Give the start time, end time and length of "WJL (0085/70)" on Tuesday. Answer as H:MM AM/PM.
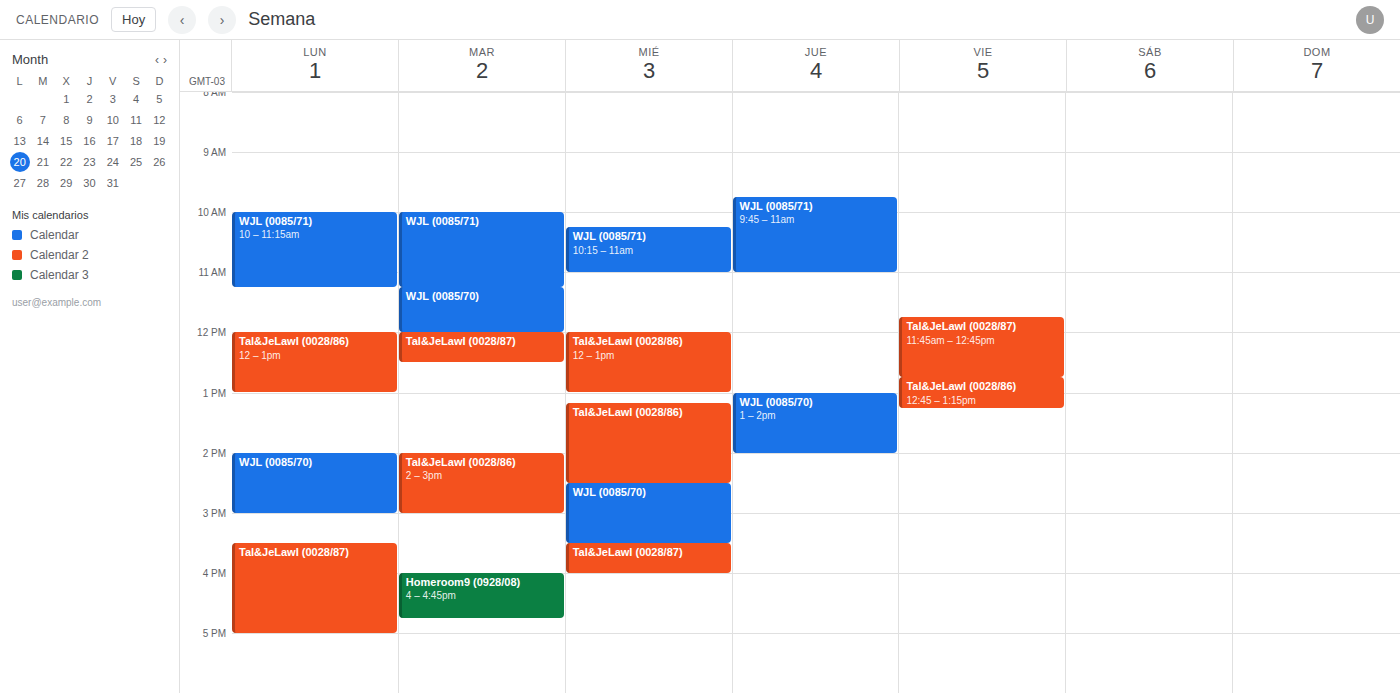
11:15 AM to 12:00 PM, 45 minutes